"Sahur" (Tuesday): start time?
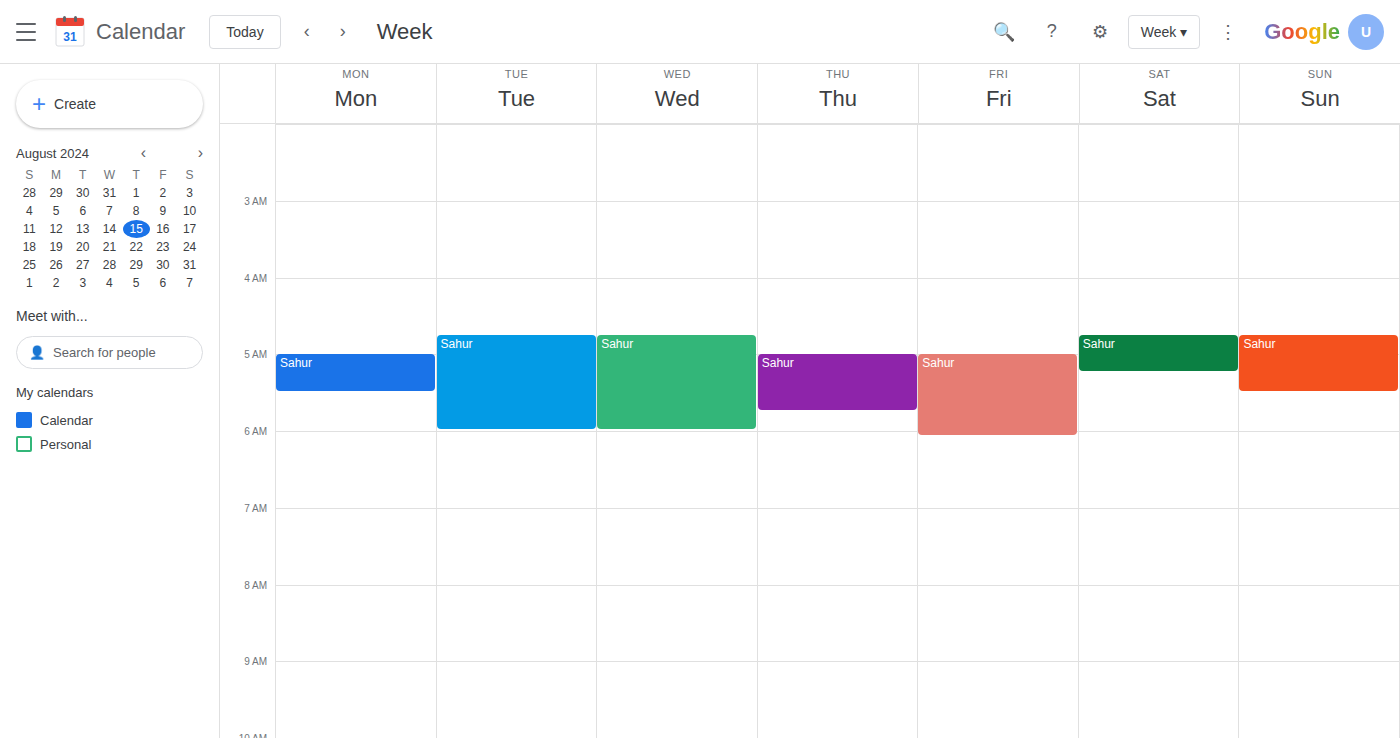
4:45 AM